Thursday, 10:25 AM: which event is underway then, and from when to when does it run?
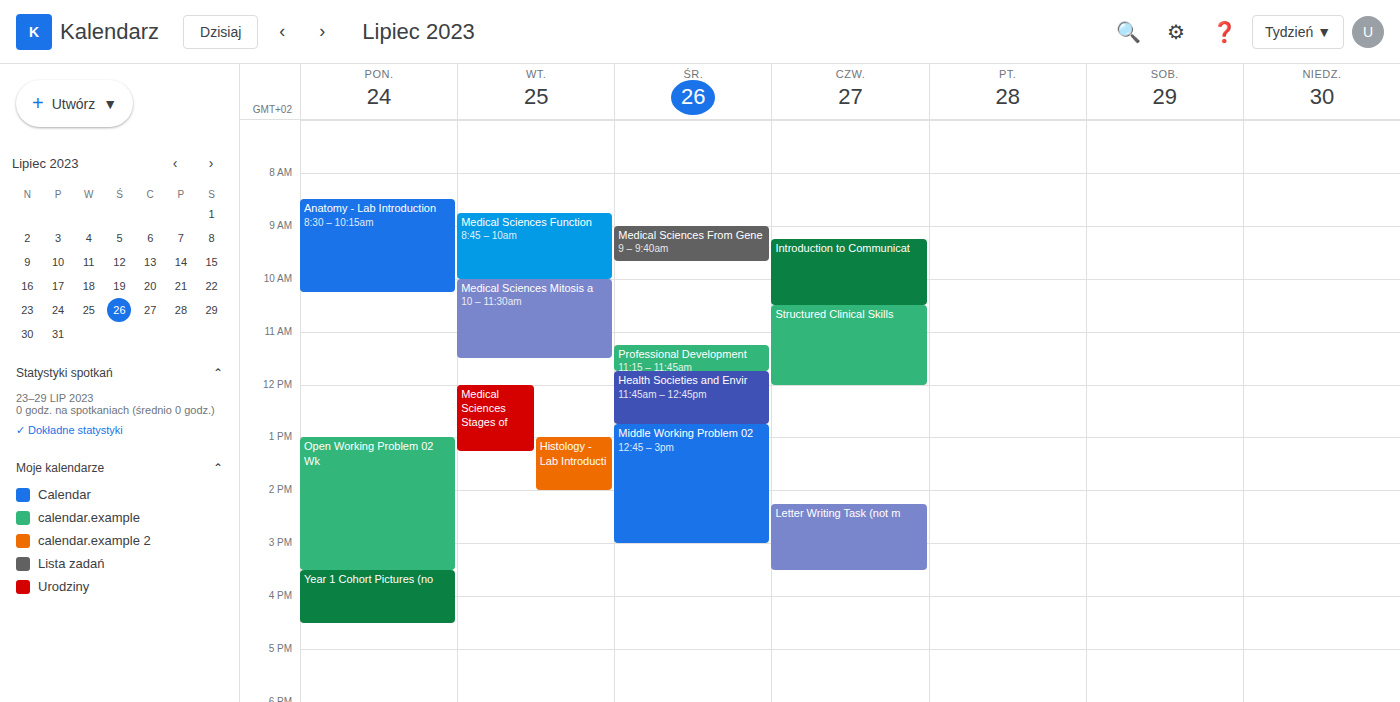
"Introduction to Communicat", 9:15 AM to 10:30 AM